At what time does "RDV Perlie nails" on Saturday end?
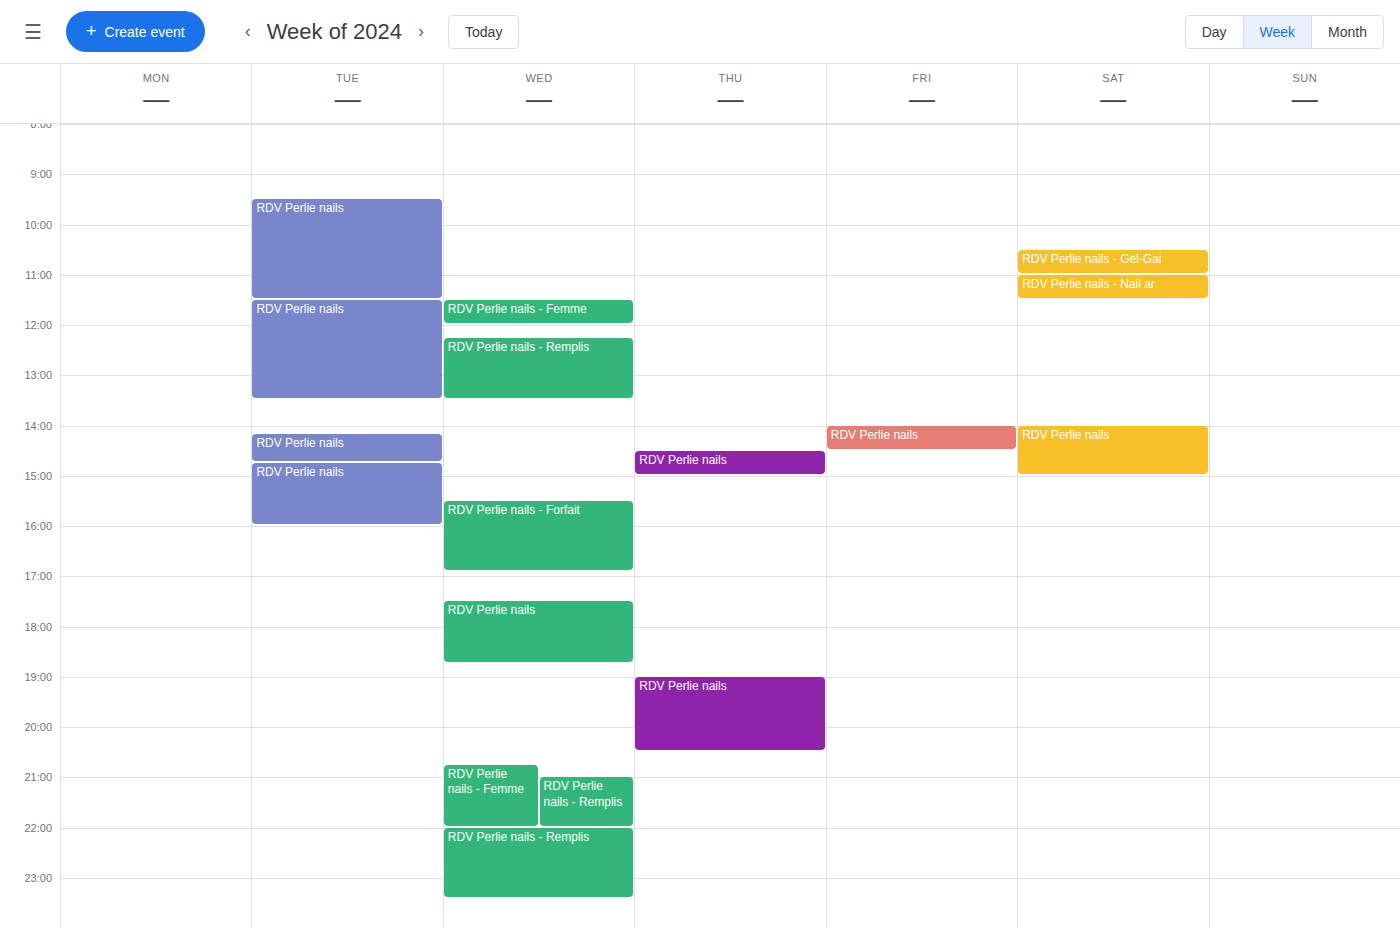
15:00